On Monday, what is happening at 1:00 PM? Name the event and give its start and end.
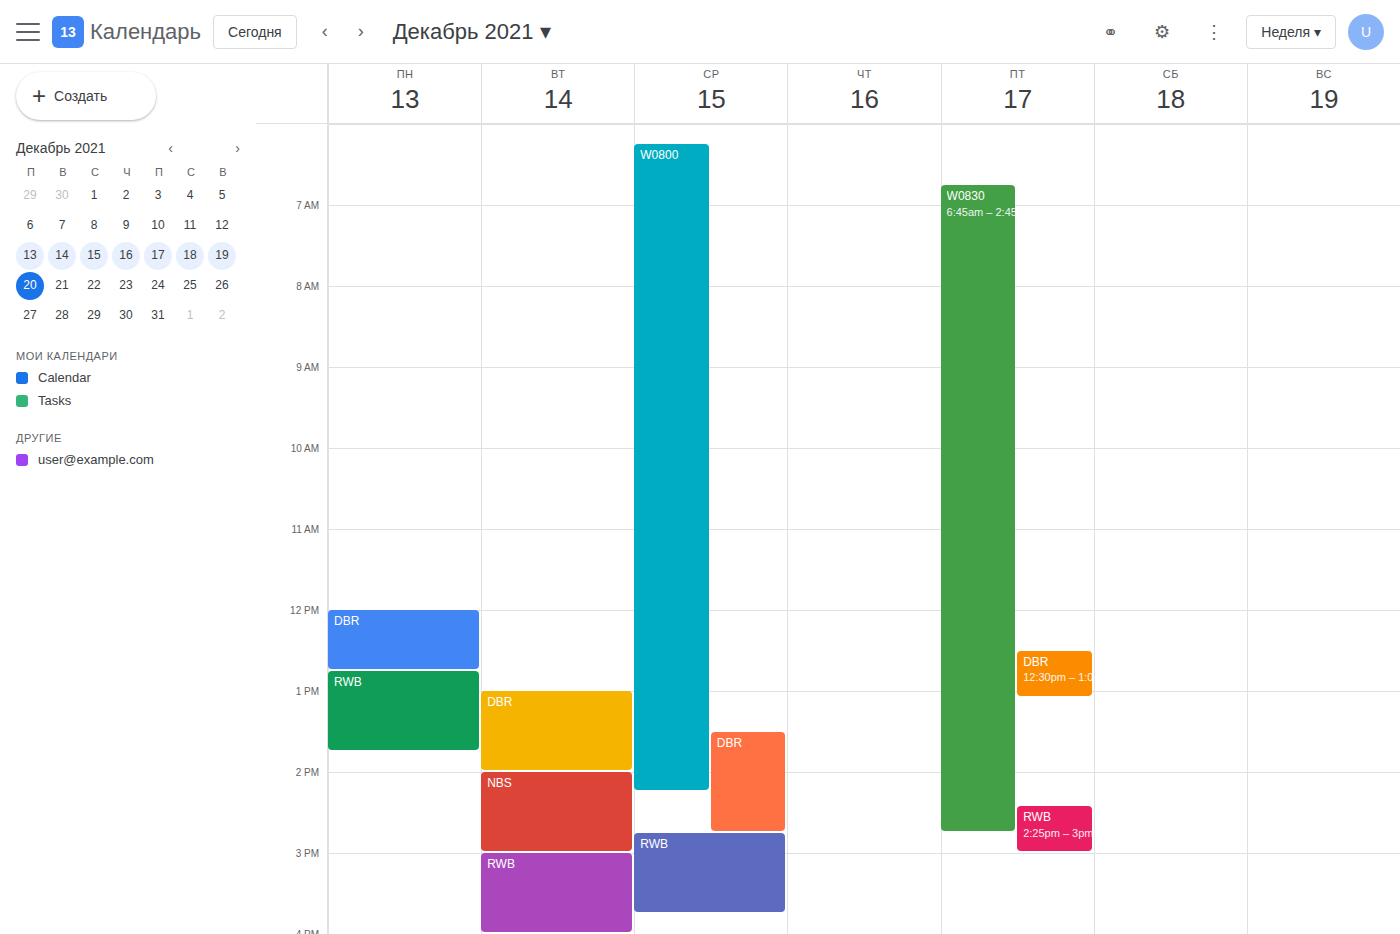
"RWB", 12:45 PM to 1:45 PM